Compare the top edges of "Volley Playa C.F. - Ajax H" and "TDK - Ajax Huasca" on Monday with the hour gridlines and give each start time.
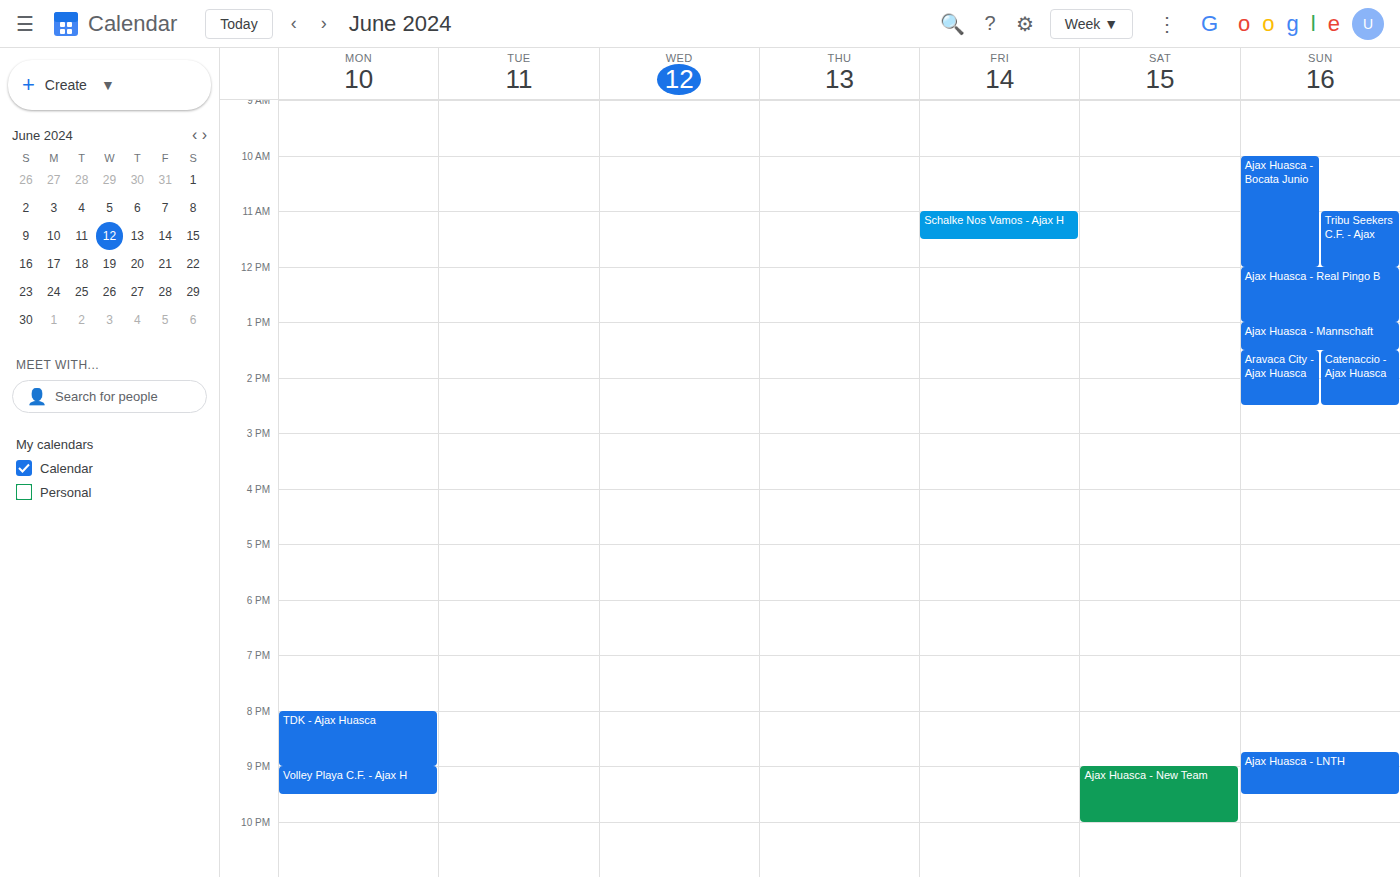
"Volley Playa C.F. - Ajax H": 9:00 PM, exactly on the 9 PM line. "TDK - Ajax Huasca": 8:00 PM, exactly on the 8 PM line.